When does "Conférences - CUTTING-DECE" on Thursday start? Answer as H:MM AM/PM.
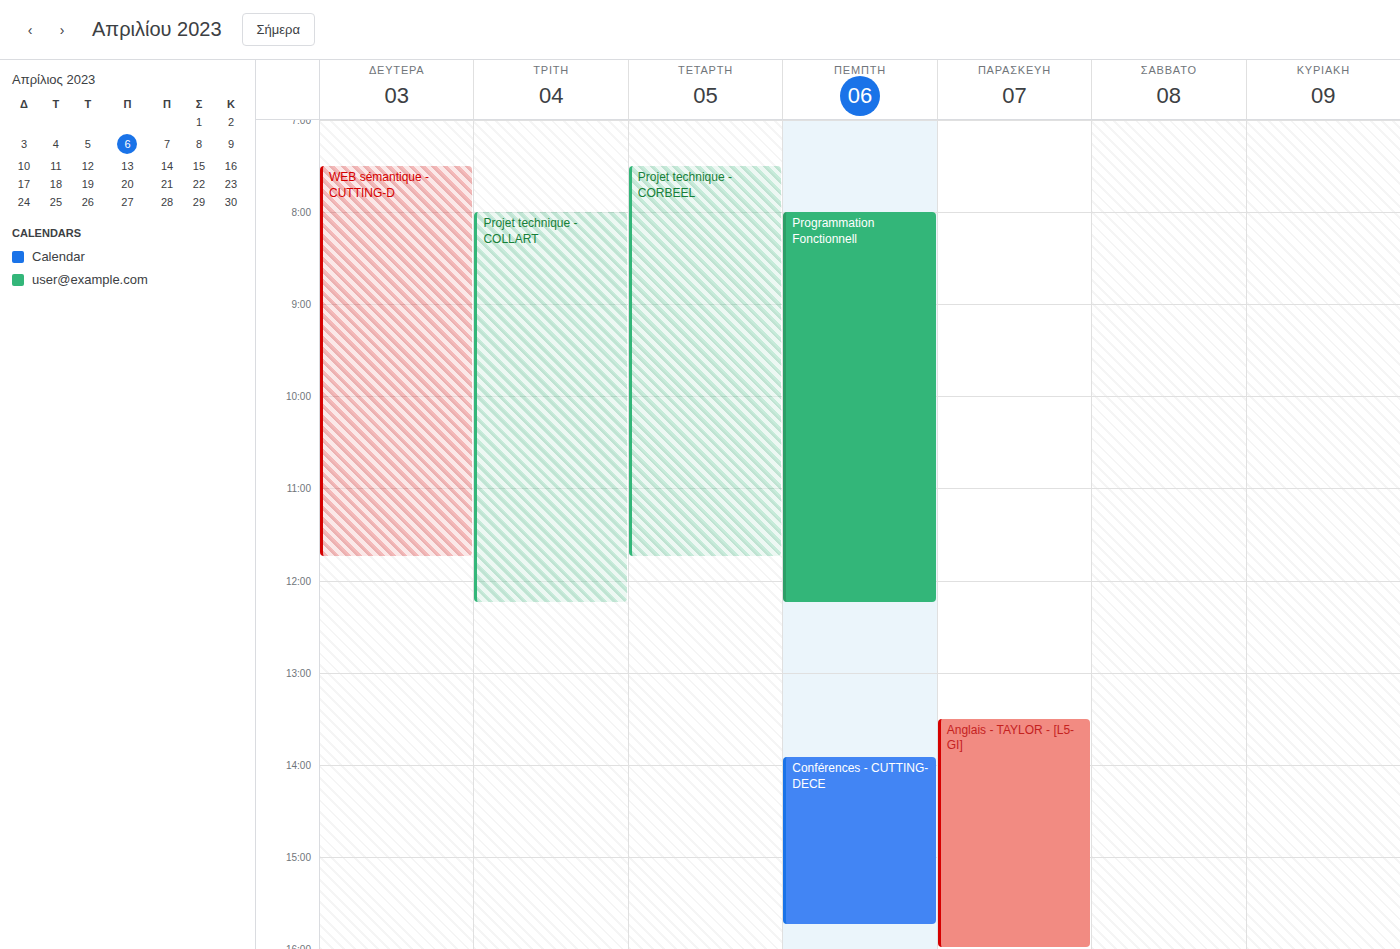
1:55 PM